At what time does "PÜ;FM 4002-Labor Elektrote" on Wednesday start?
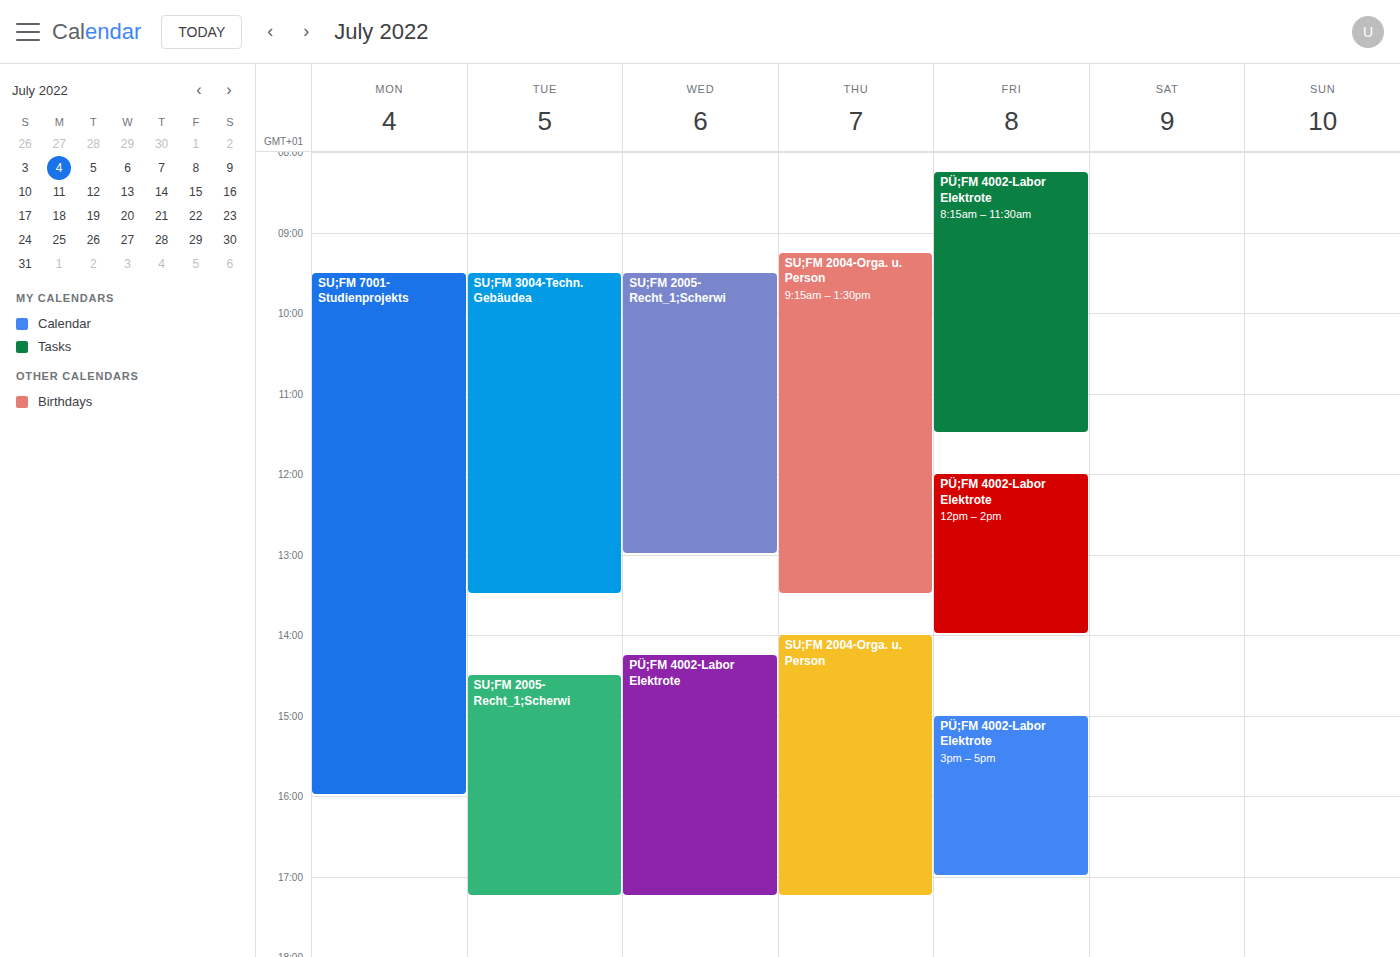
2:15 PM